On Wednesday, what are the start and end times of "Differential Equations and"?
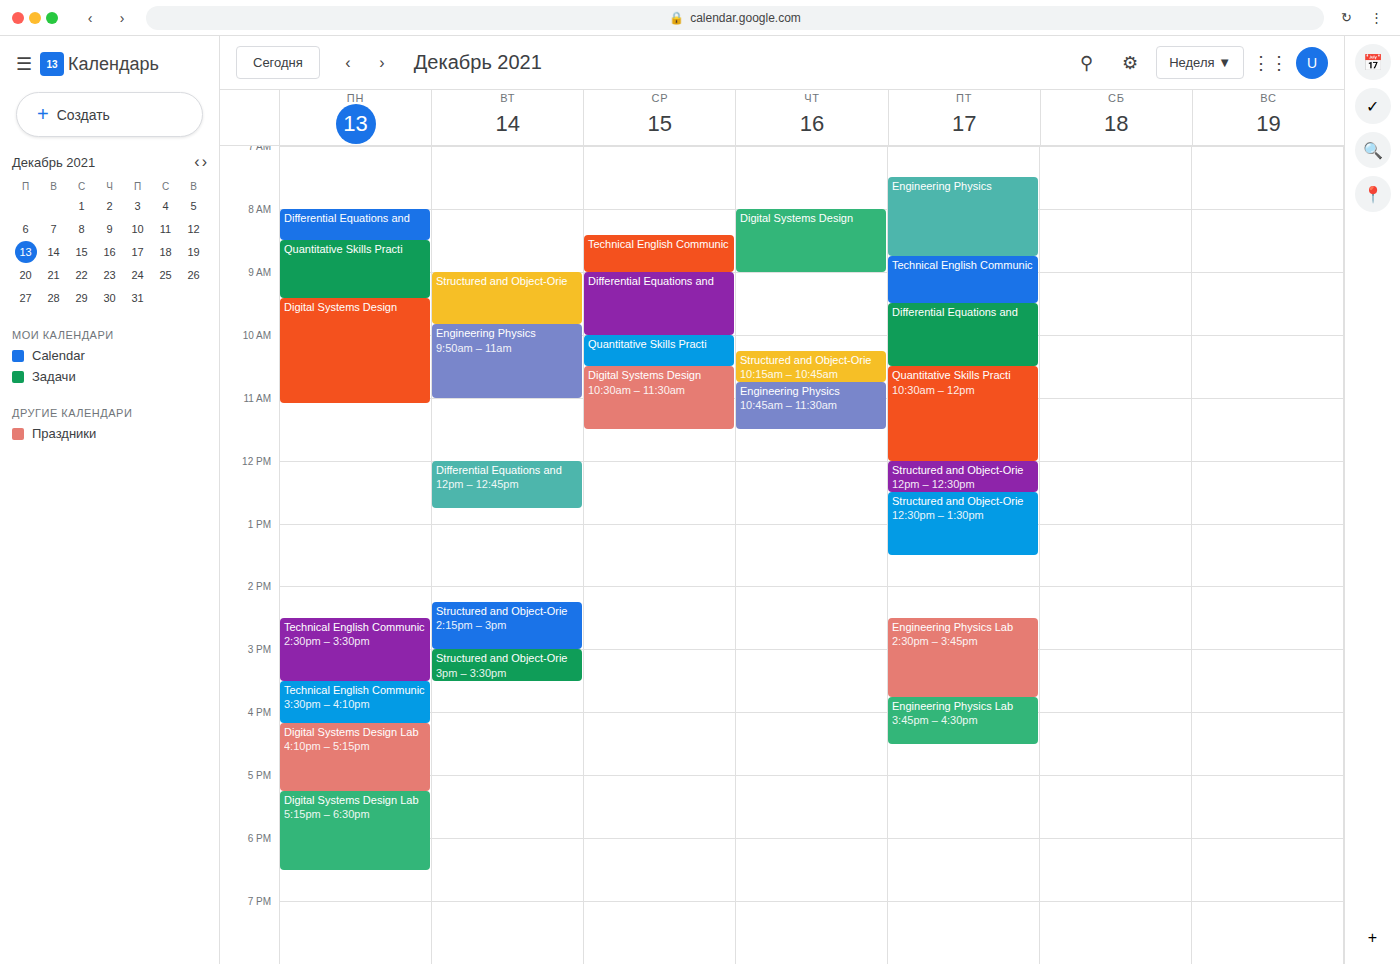
9:00 AM to 10:00 AM